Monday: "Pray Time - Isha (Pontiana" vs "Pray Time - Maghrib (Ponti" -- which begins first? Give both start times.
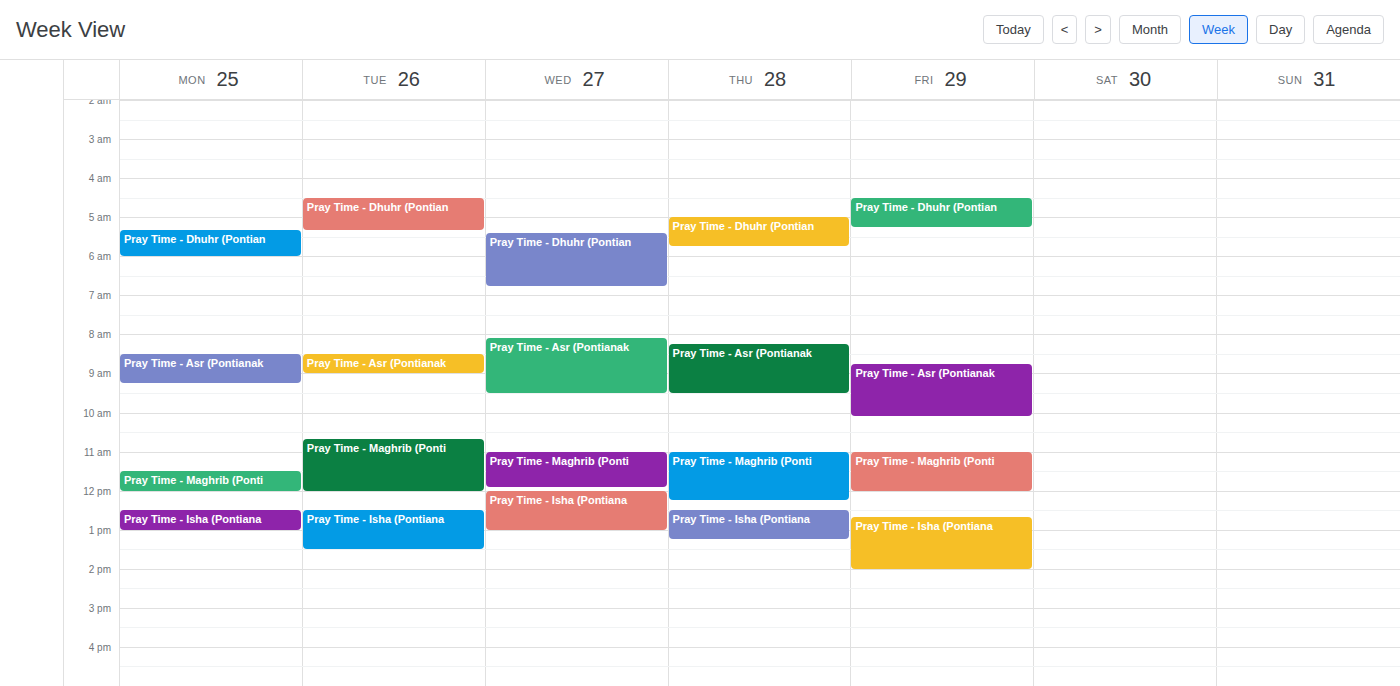
"Pray Time - Maghrib (Ponti" 11:30; "Pray Time - Isha (Pontiana" 12:30.